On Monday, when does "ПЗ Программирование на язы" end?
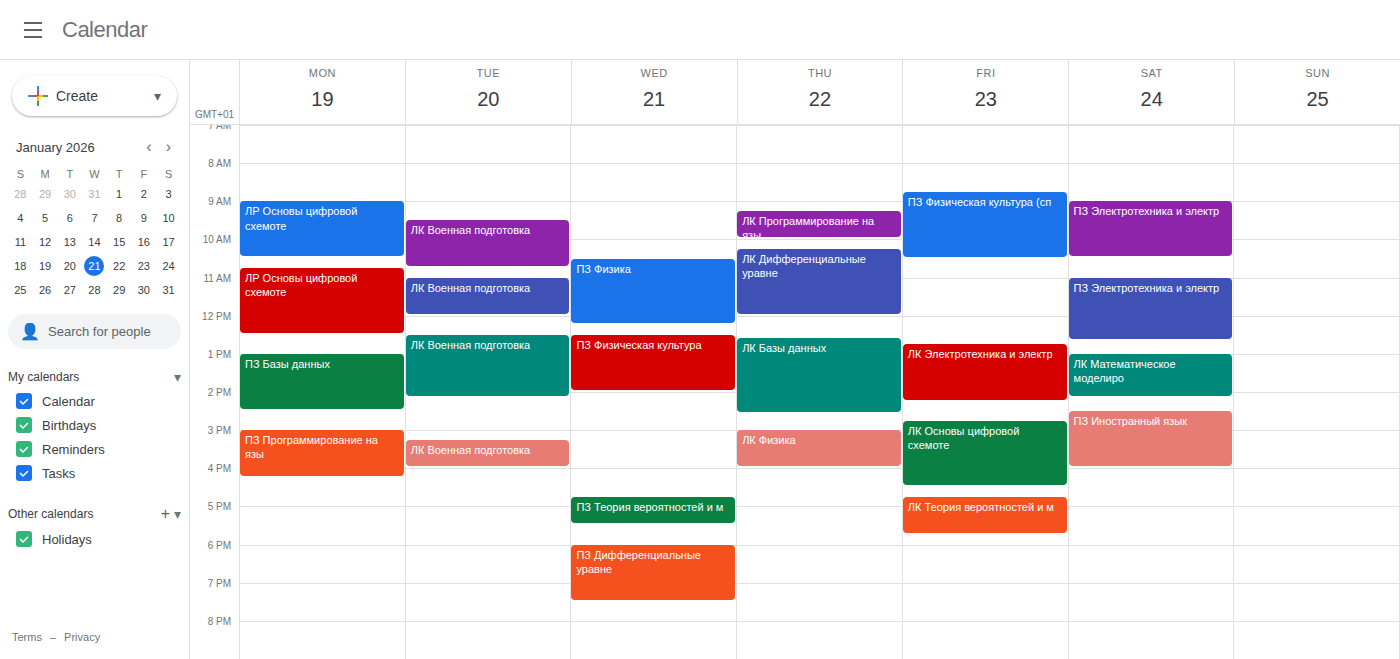
4:15 PM